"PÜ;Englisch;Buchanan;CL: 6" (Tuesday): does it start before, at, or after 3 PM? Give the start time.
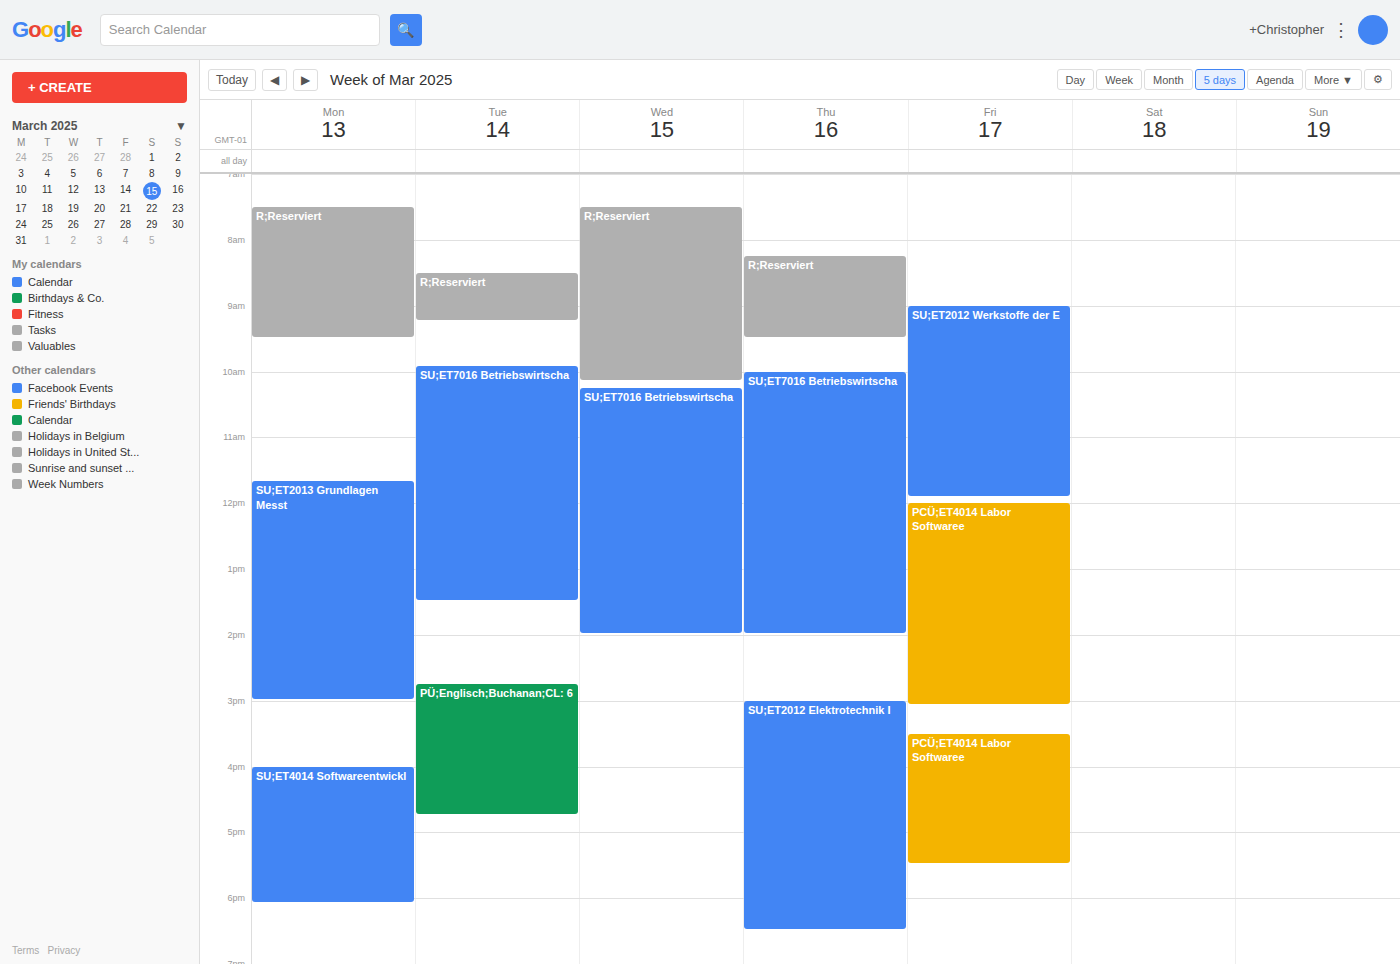
2:45 PM -- before 3 PM, 15 minutes above the 3 PM line.